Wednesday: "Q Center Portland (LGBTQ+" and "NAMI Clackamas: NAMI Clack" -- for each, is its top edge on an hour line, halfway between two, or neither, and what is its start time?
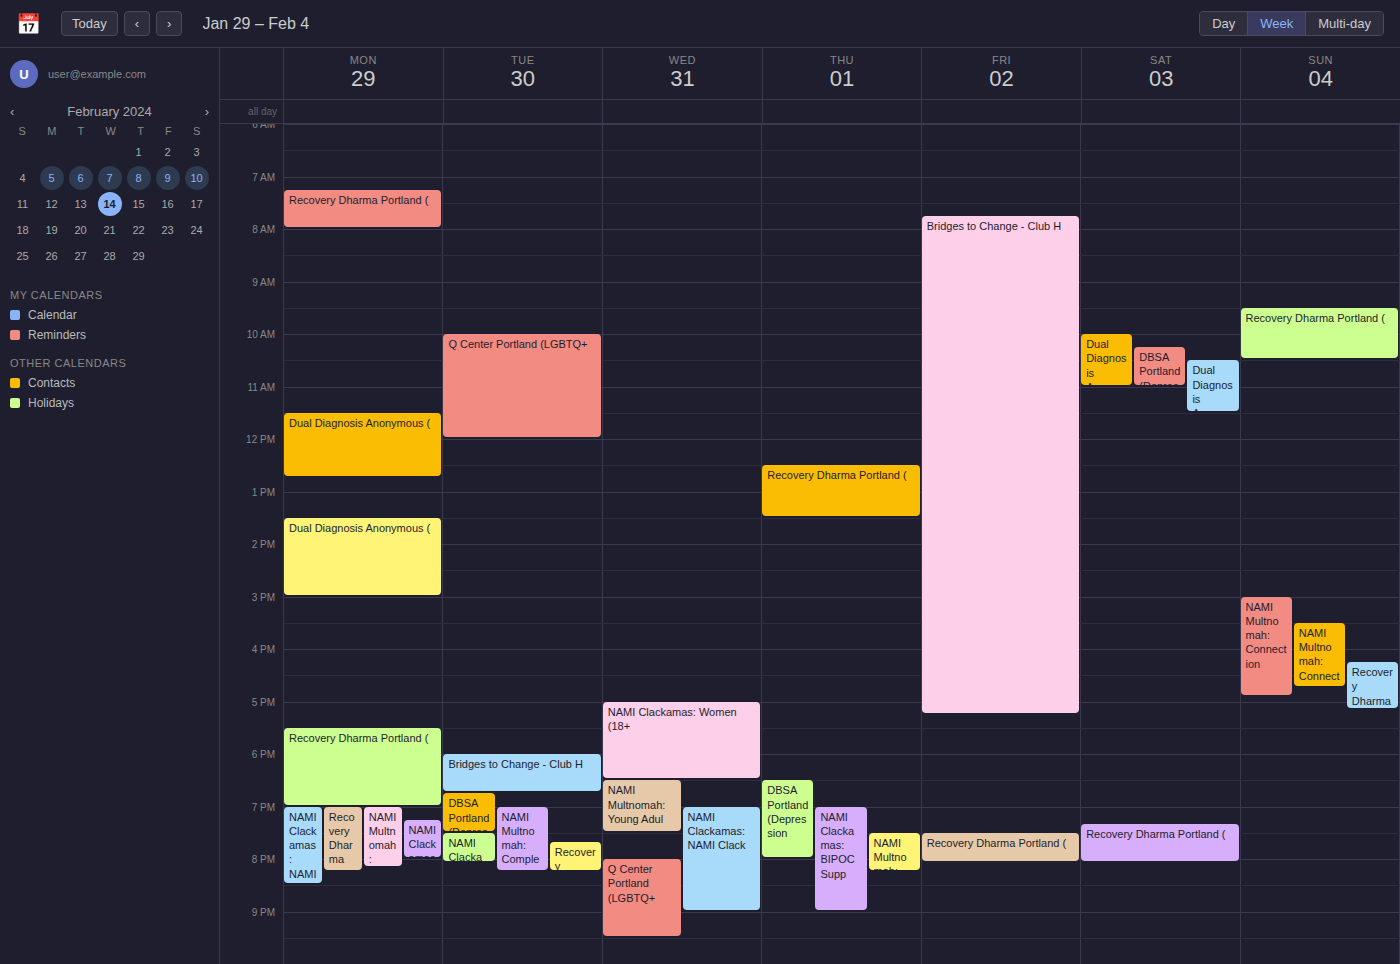
"Q Center Portland (LGBTQ+": 8:00 PM, exactly on the 8 PM line. "NAMI Clackamas: NAMI Clack": 7:00 PM, exactly on the 7 PM line.